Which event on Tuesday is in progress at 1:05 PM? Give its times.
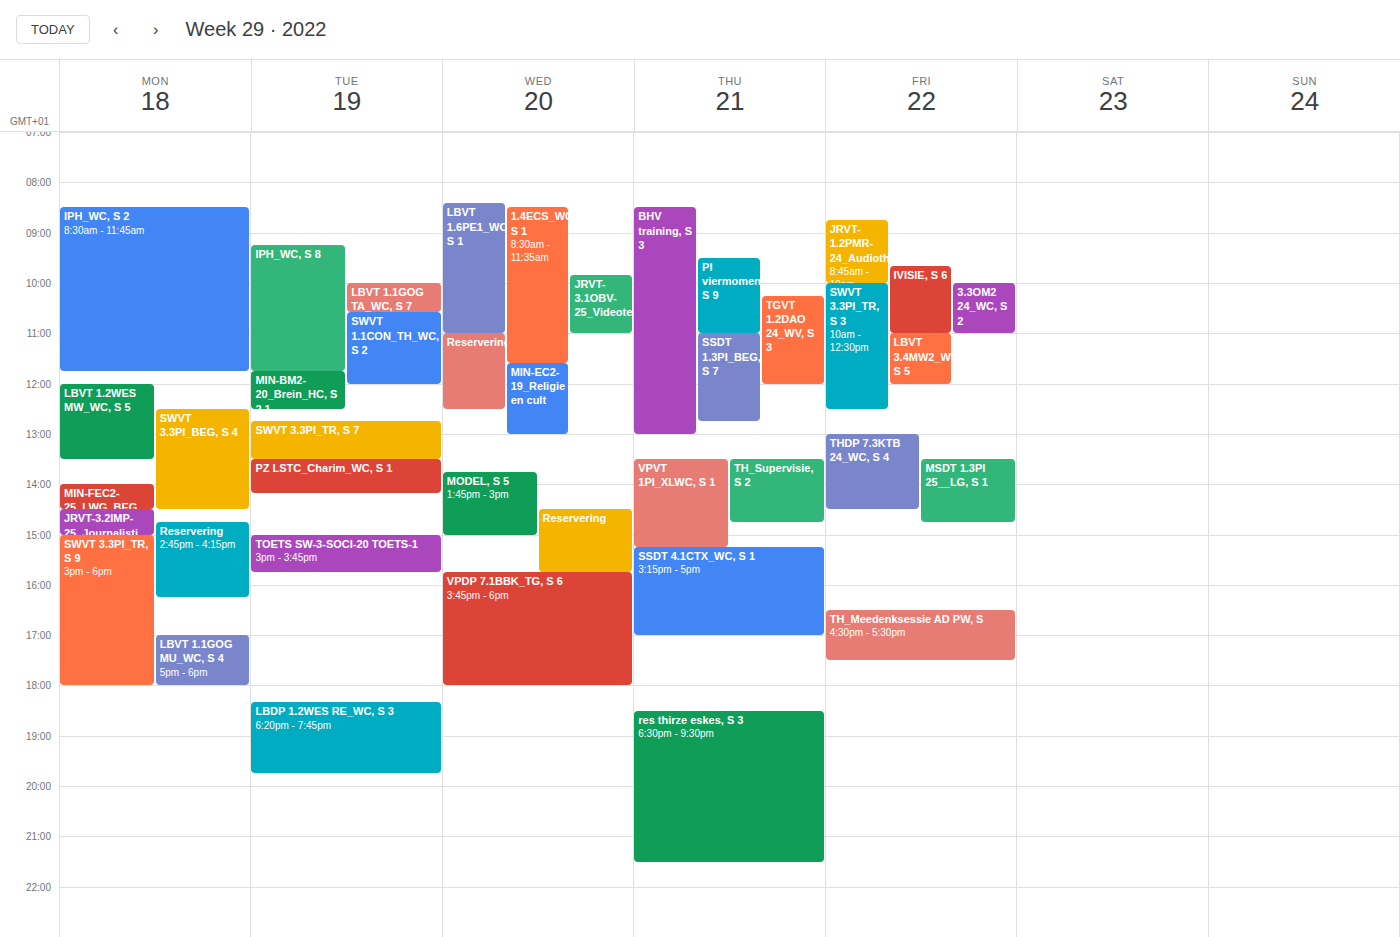
"SWVT 3.3PI_TR, S 7", 12:45 PM to 1:30 PM